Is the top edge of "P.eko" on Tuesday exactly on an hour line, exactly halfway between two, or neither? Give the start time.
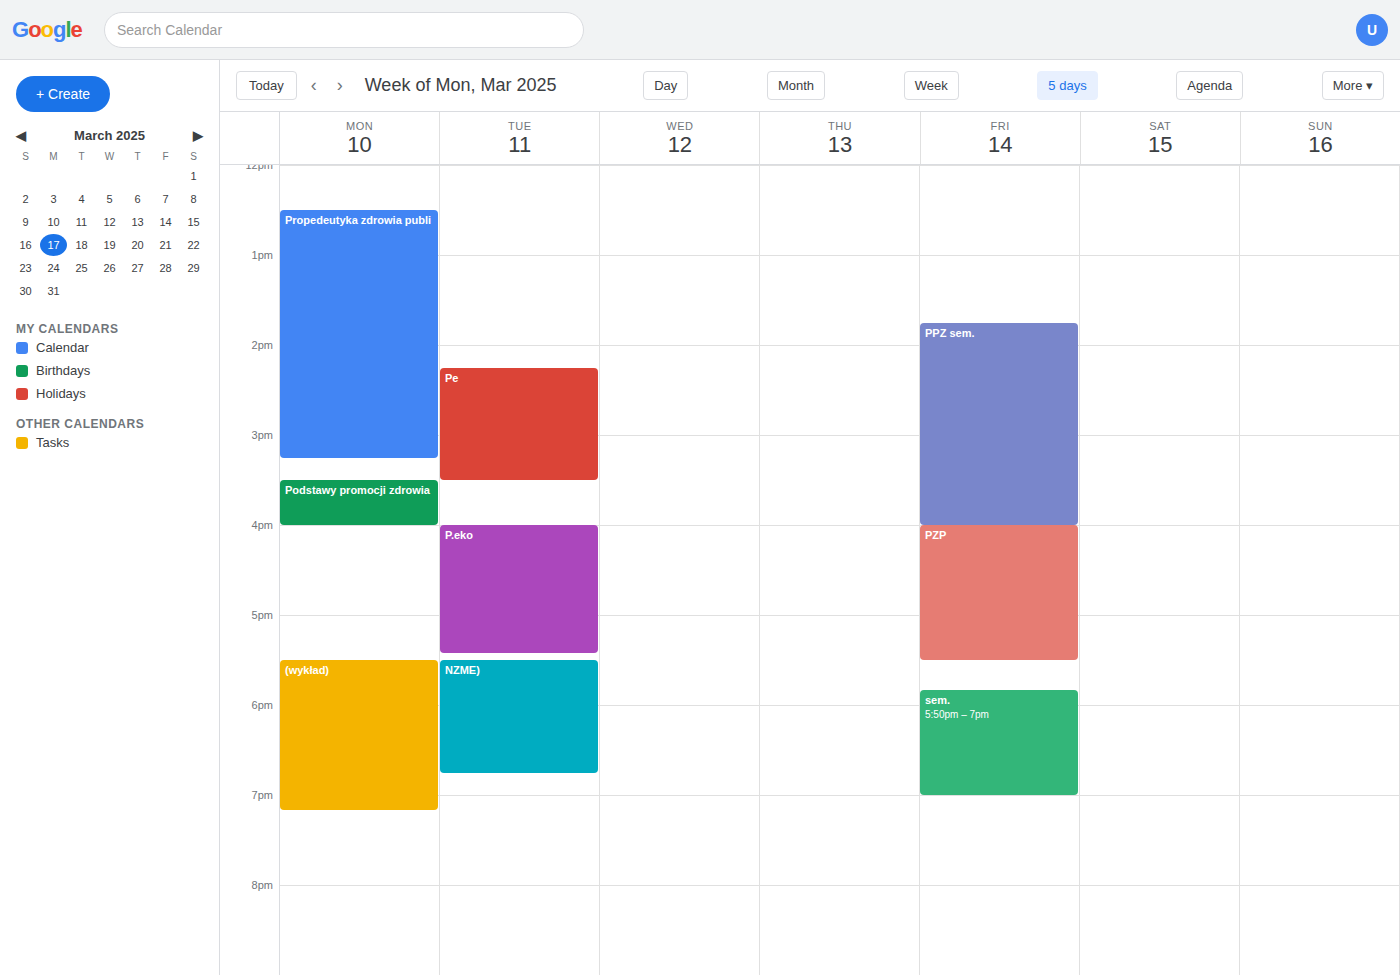
4:00 PM -- exactly on the 4 PM line.